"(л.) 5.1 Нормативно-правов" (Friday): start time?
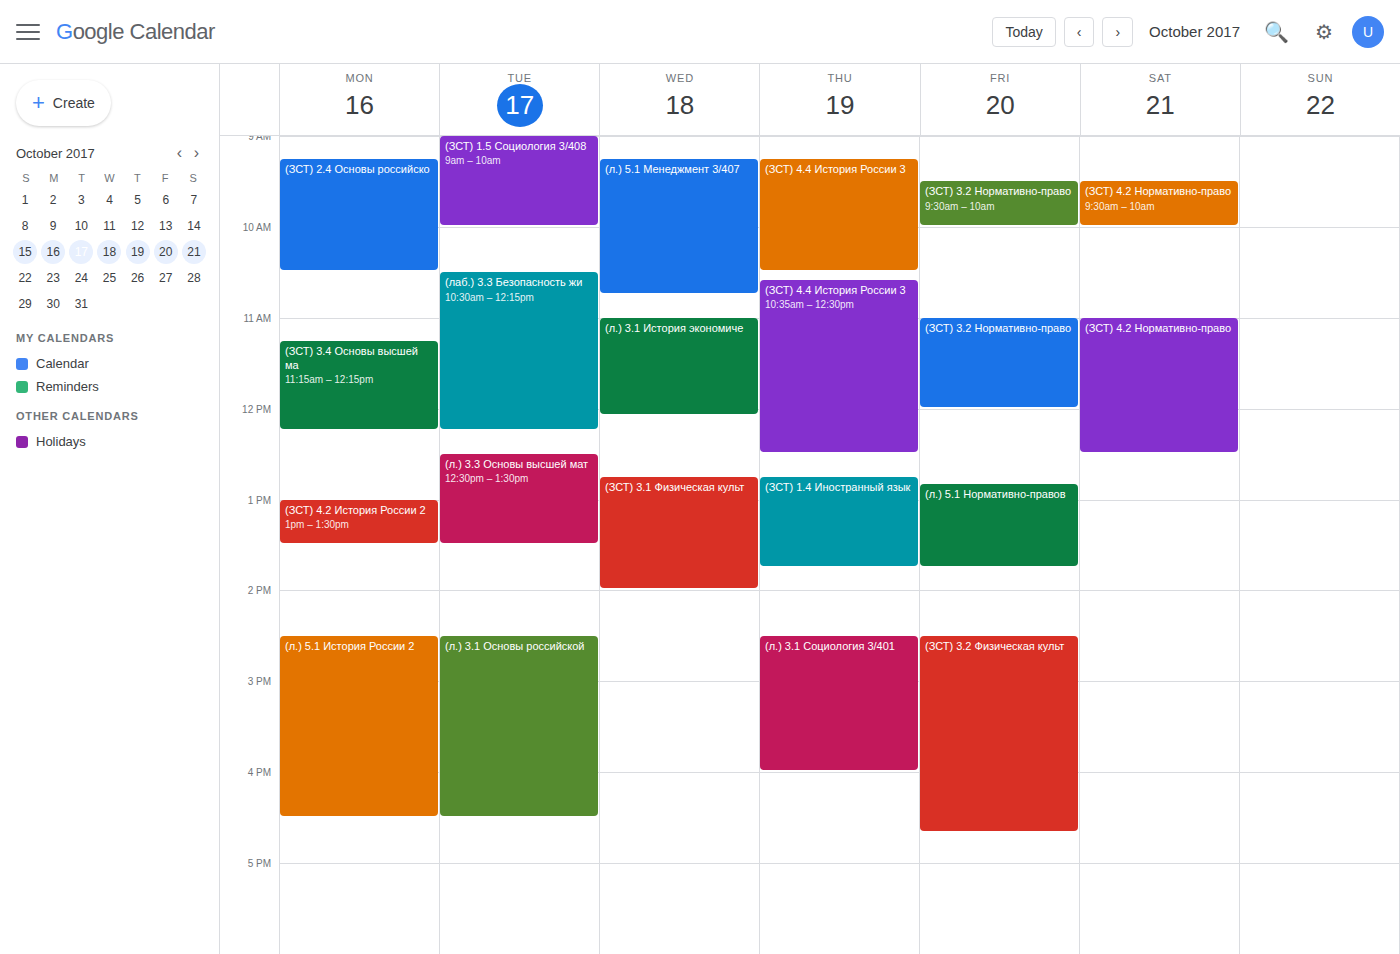
12:50 PM